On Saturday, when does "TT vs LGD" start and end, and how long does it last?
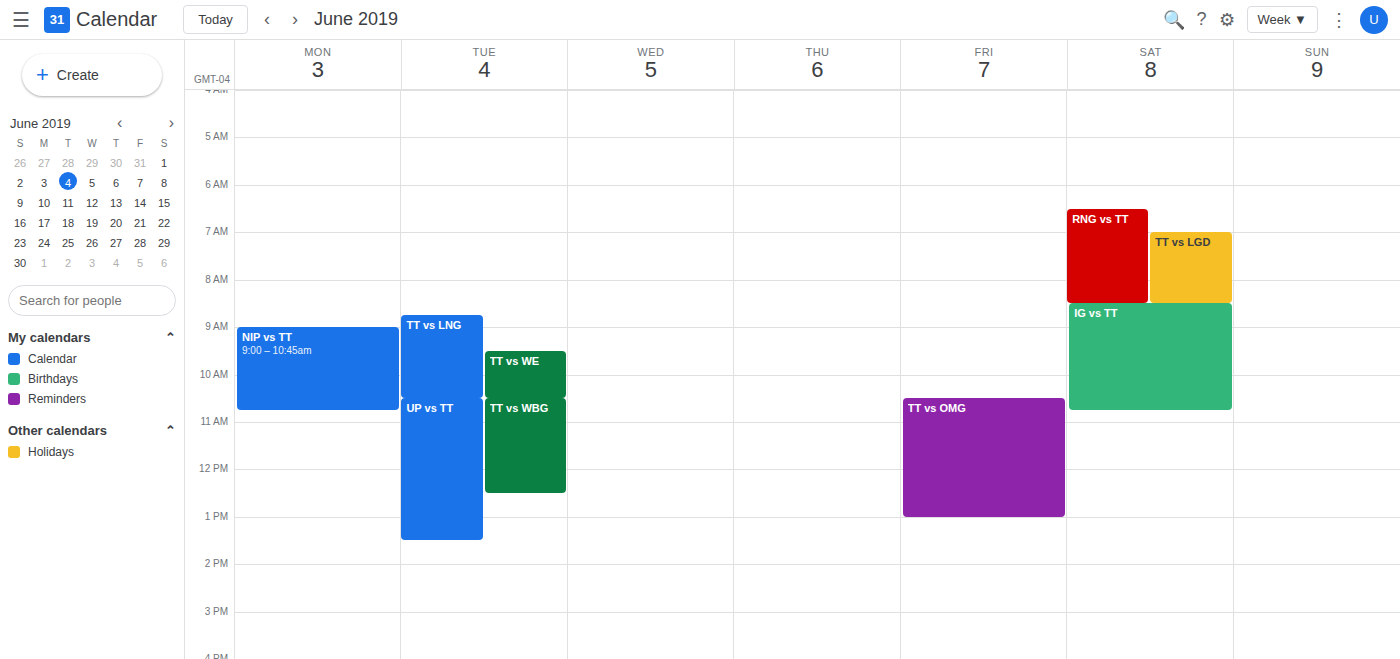
7:00 AM to 8:30 AM, 1 hour 30 minutes